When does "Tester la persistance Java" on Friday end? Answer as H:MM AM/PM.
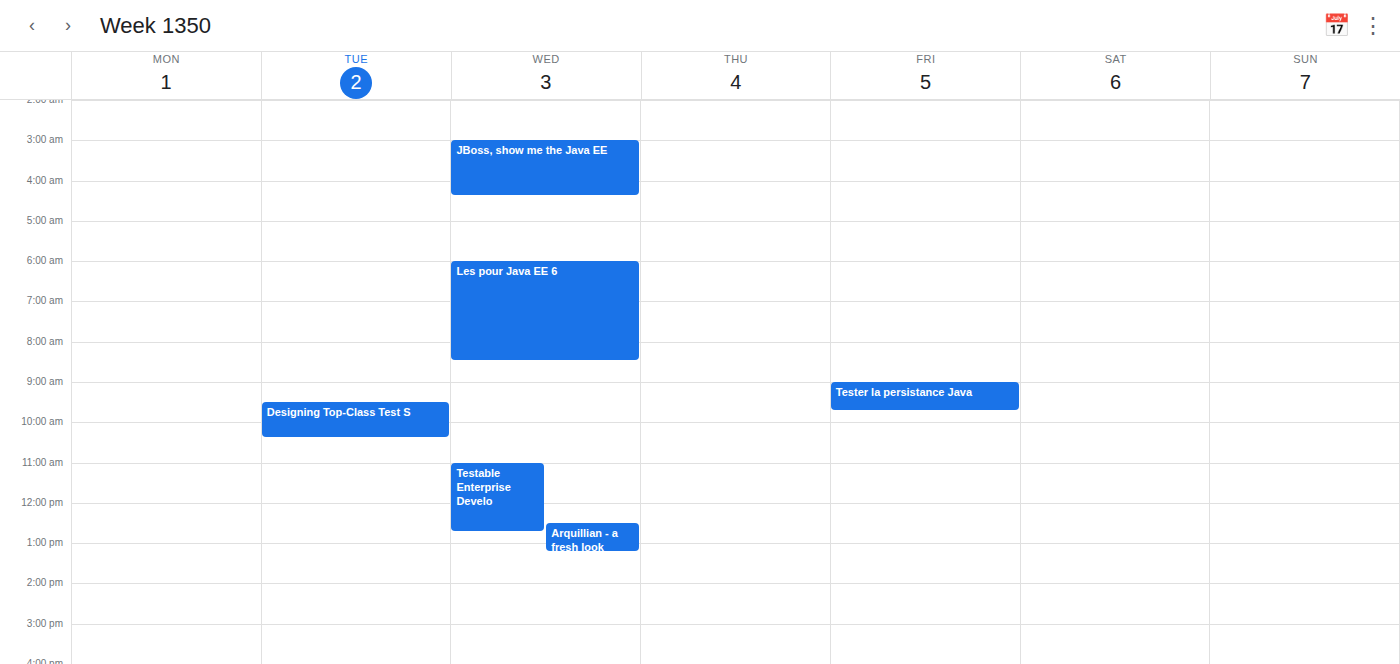
9:45 AM